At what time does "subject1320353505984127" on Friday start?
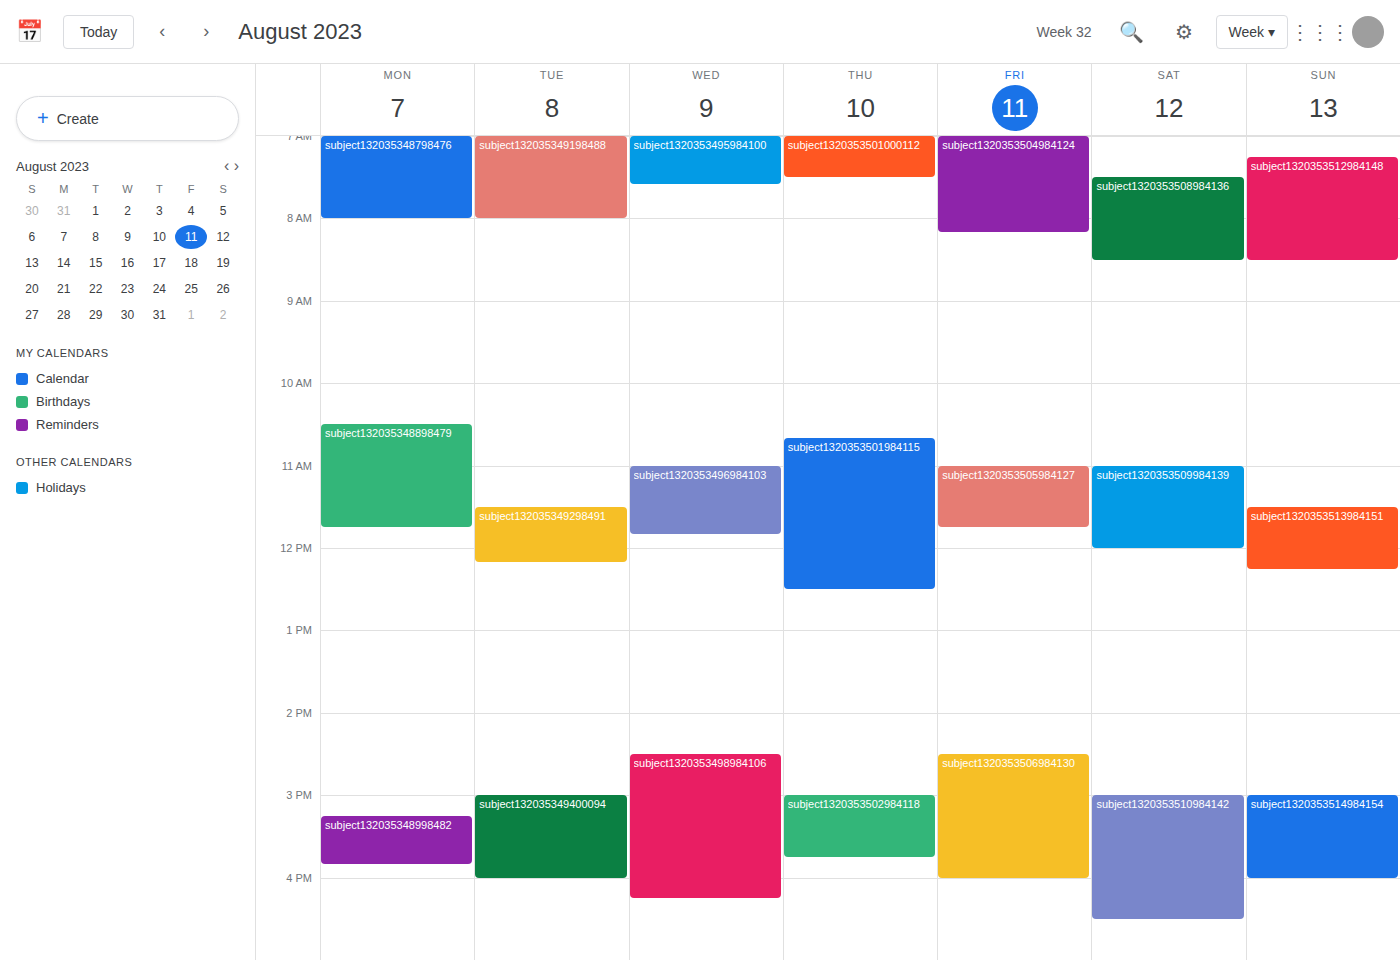
11:00 AM